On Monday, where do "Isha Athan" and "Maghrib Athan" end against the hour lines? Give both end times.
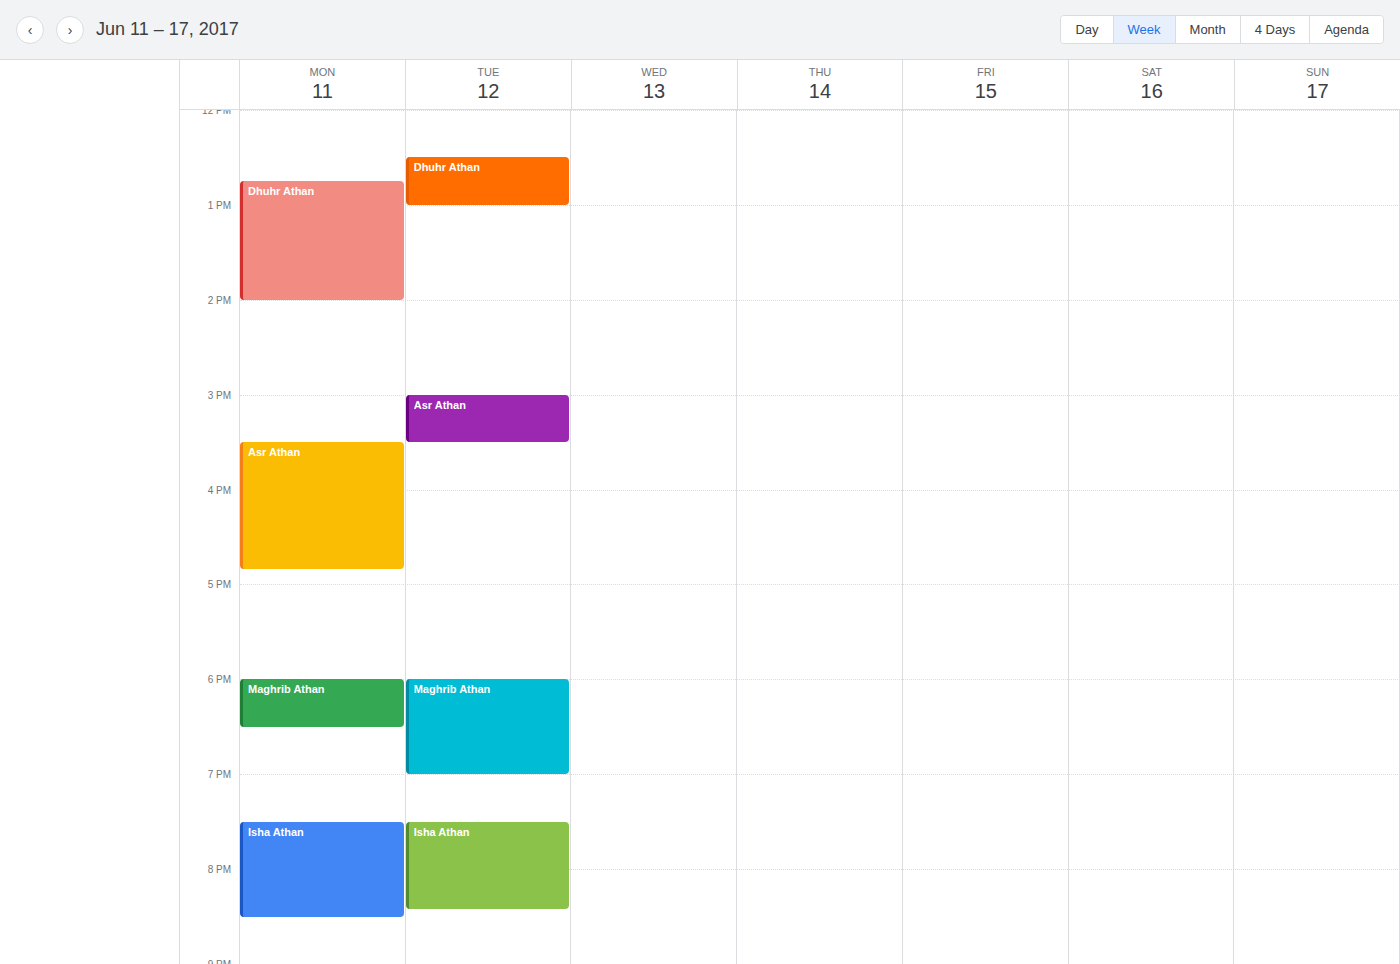
"Isha Athan": 8:30 PM, halfway between the 8 PM and 9 PM lines. "Maghrib Athan": 6:30 PM, halfway between the 6 PM and 7 PM lines.